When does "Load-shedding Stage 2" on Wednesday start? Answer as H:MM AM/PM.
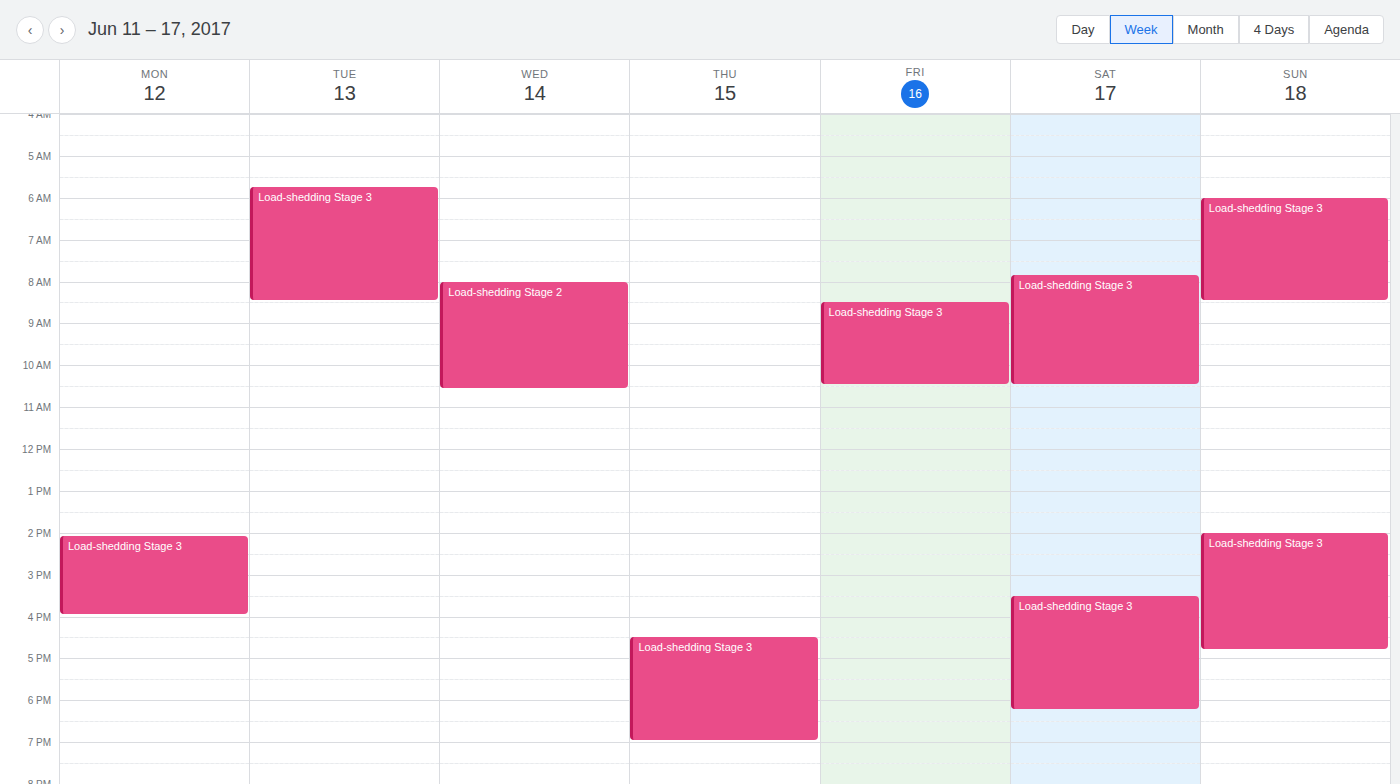
8:00 AM